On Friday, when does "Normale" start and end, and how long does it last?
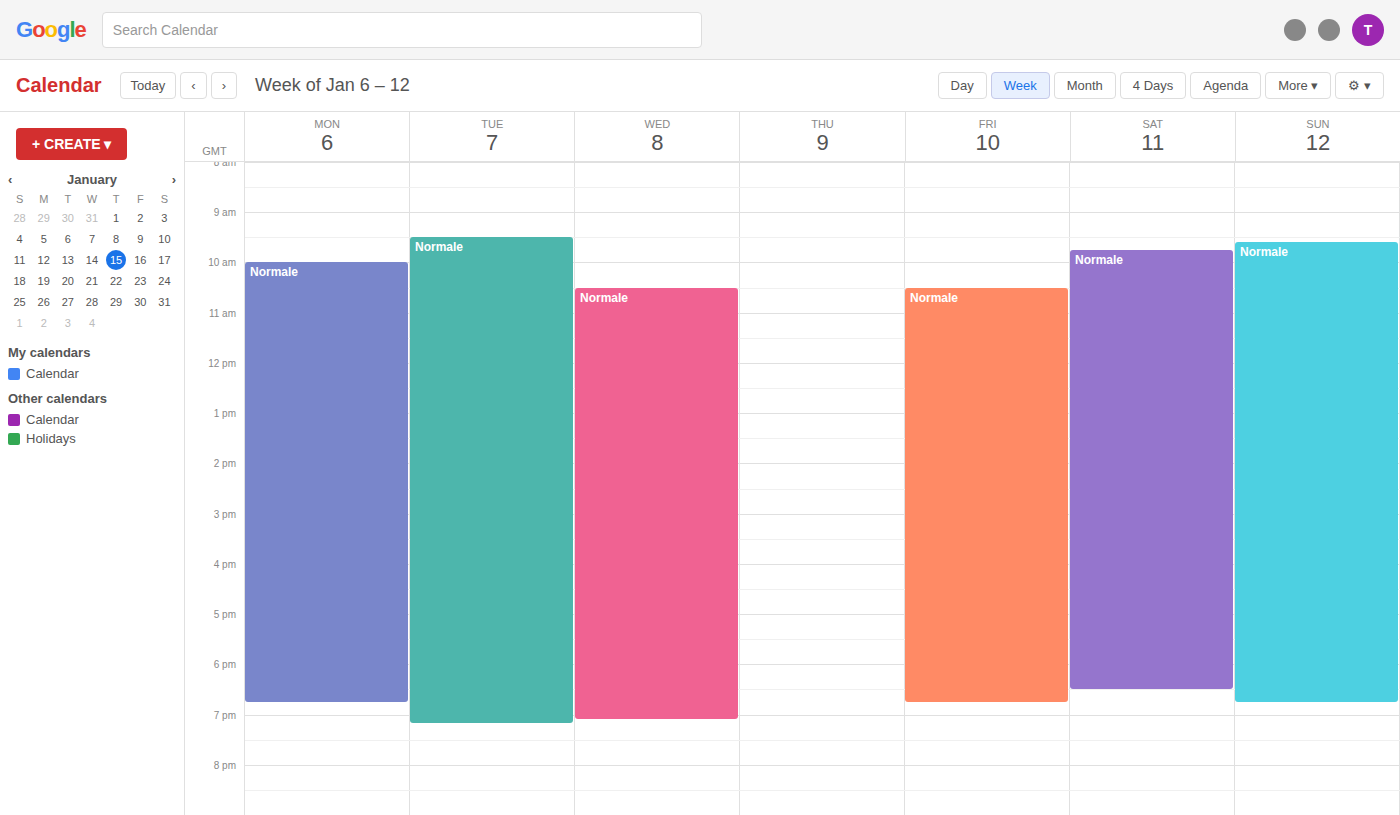
10:30 AM to 6:45 PM, 8 hours 15 minutes